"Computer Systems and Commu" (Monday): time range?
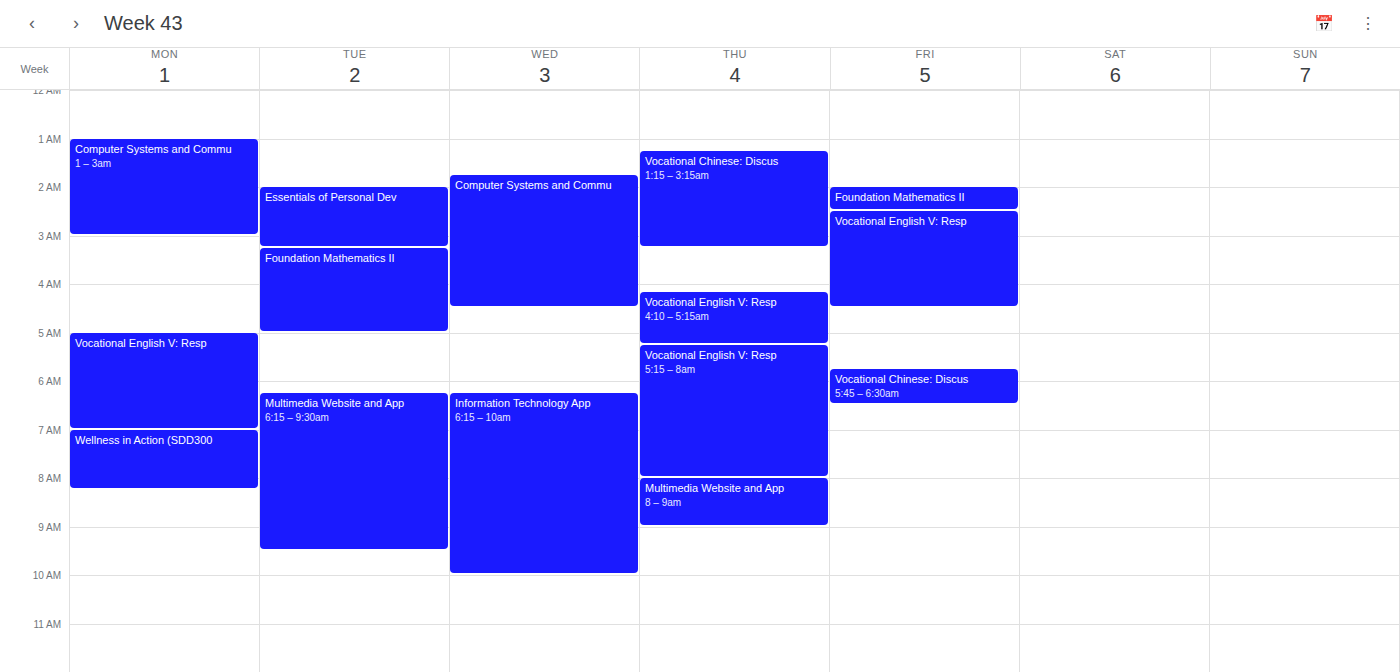
1:00 AM to 3:00 AM